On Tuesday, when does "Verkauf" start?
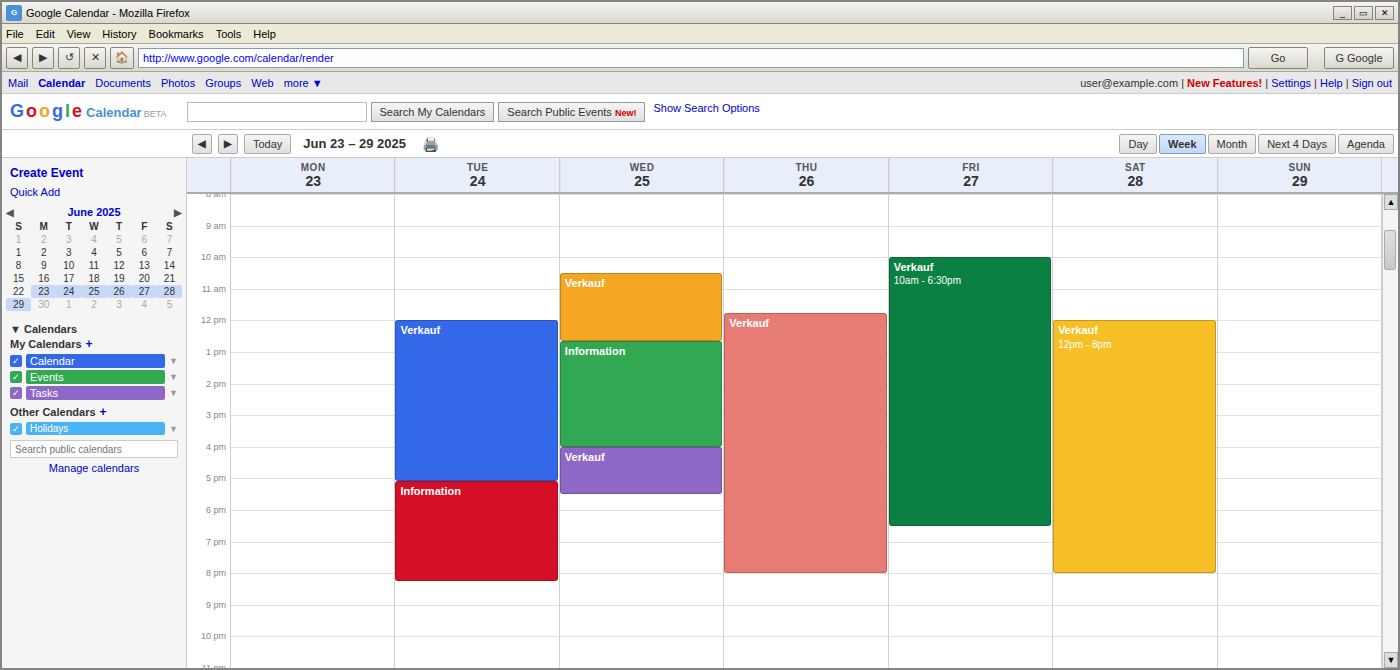
12:00 PM